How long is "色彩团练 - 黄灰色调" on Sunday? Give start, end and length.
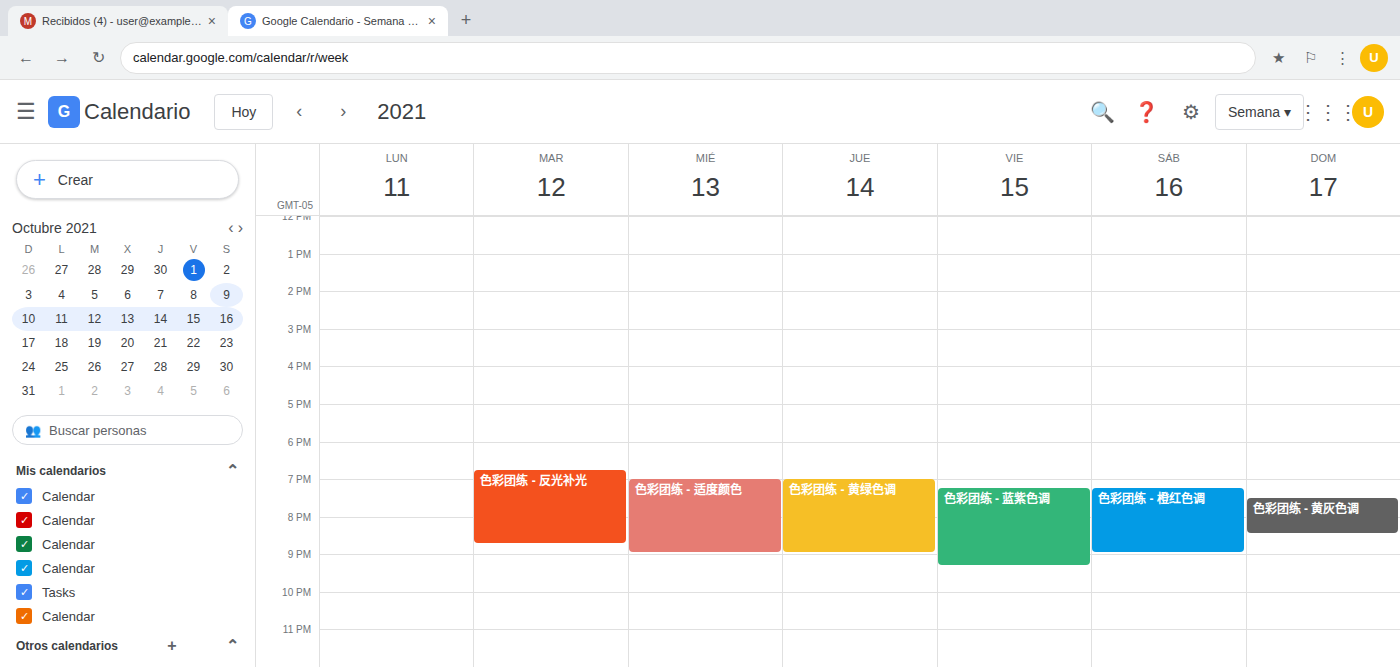
7:30 PM to 8:30 PM, 1 hour